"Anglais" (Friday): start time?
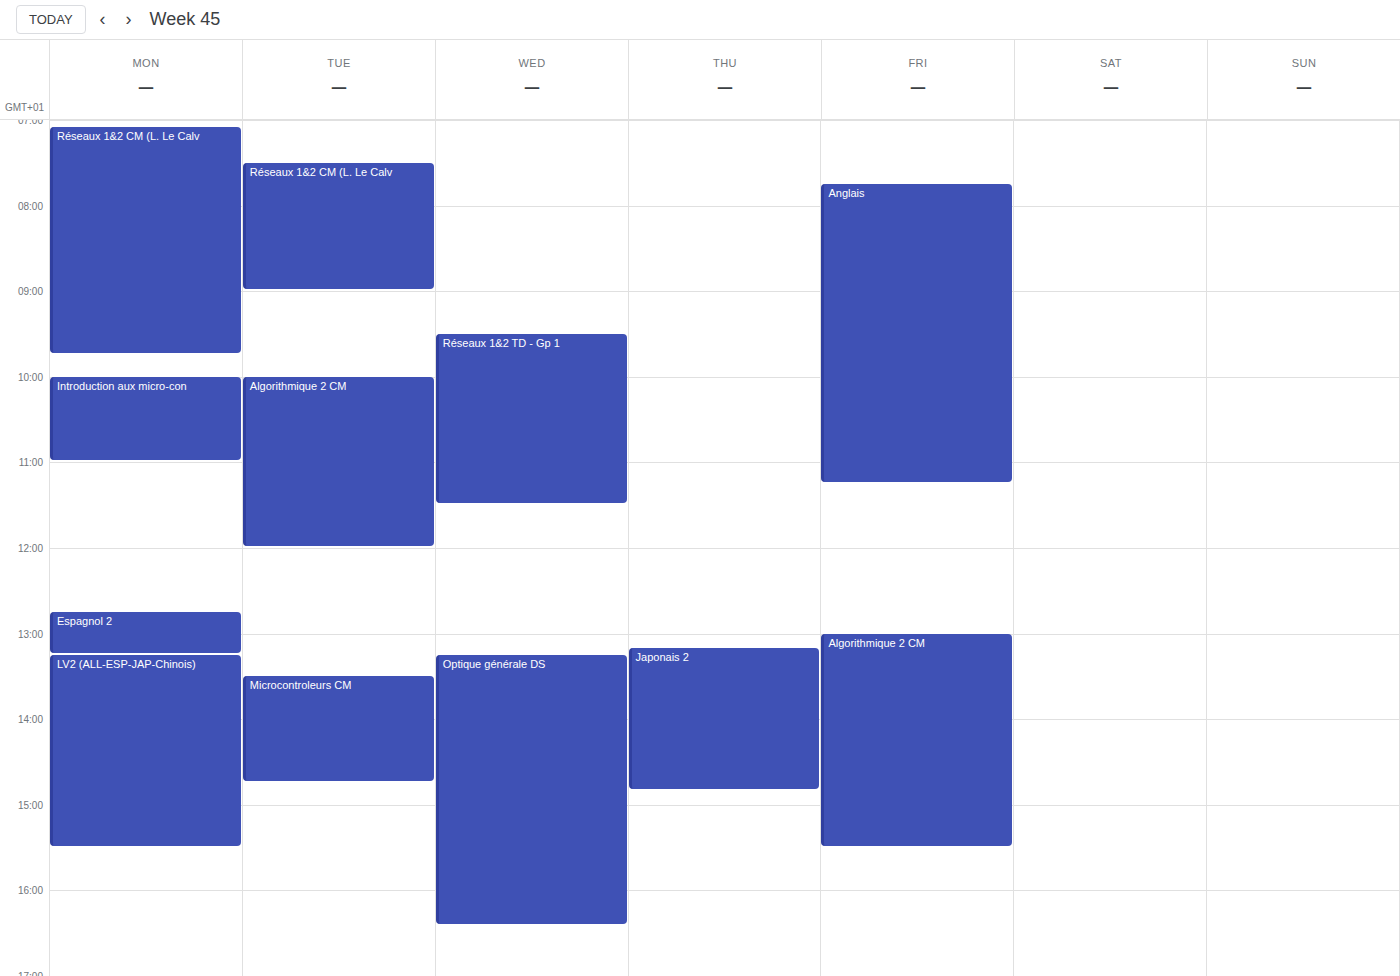
7:45 AM